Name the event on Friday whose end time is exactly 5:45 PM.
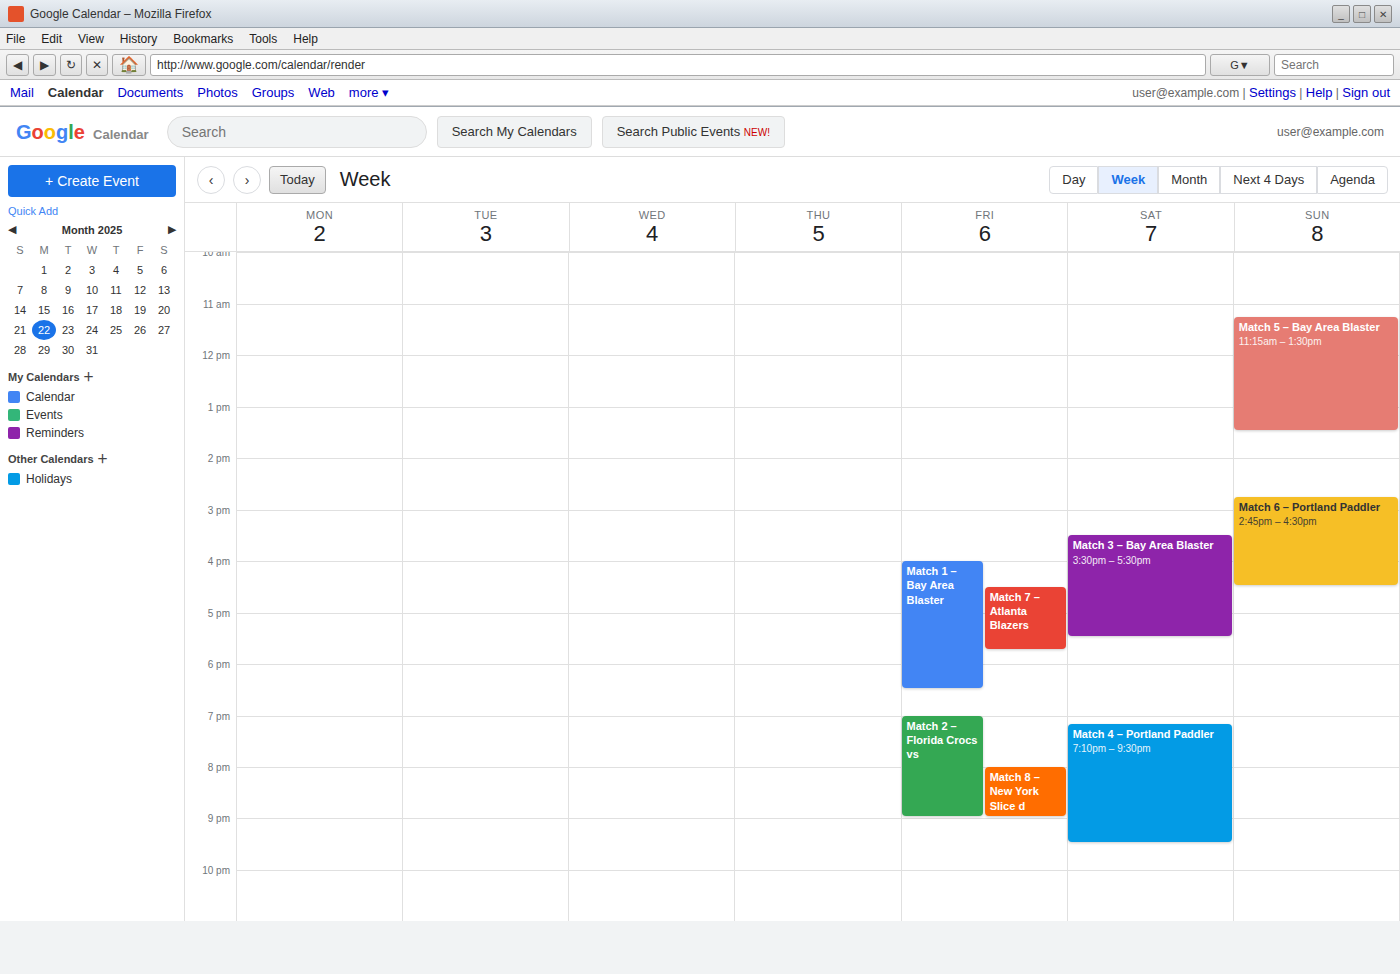
"Match 7 – Atlanta Blazers"